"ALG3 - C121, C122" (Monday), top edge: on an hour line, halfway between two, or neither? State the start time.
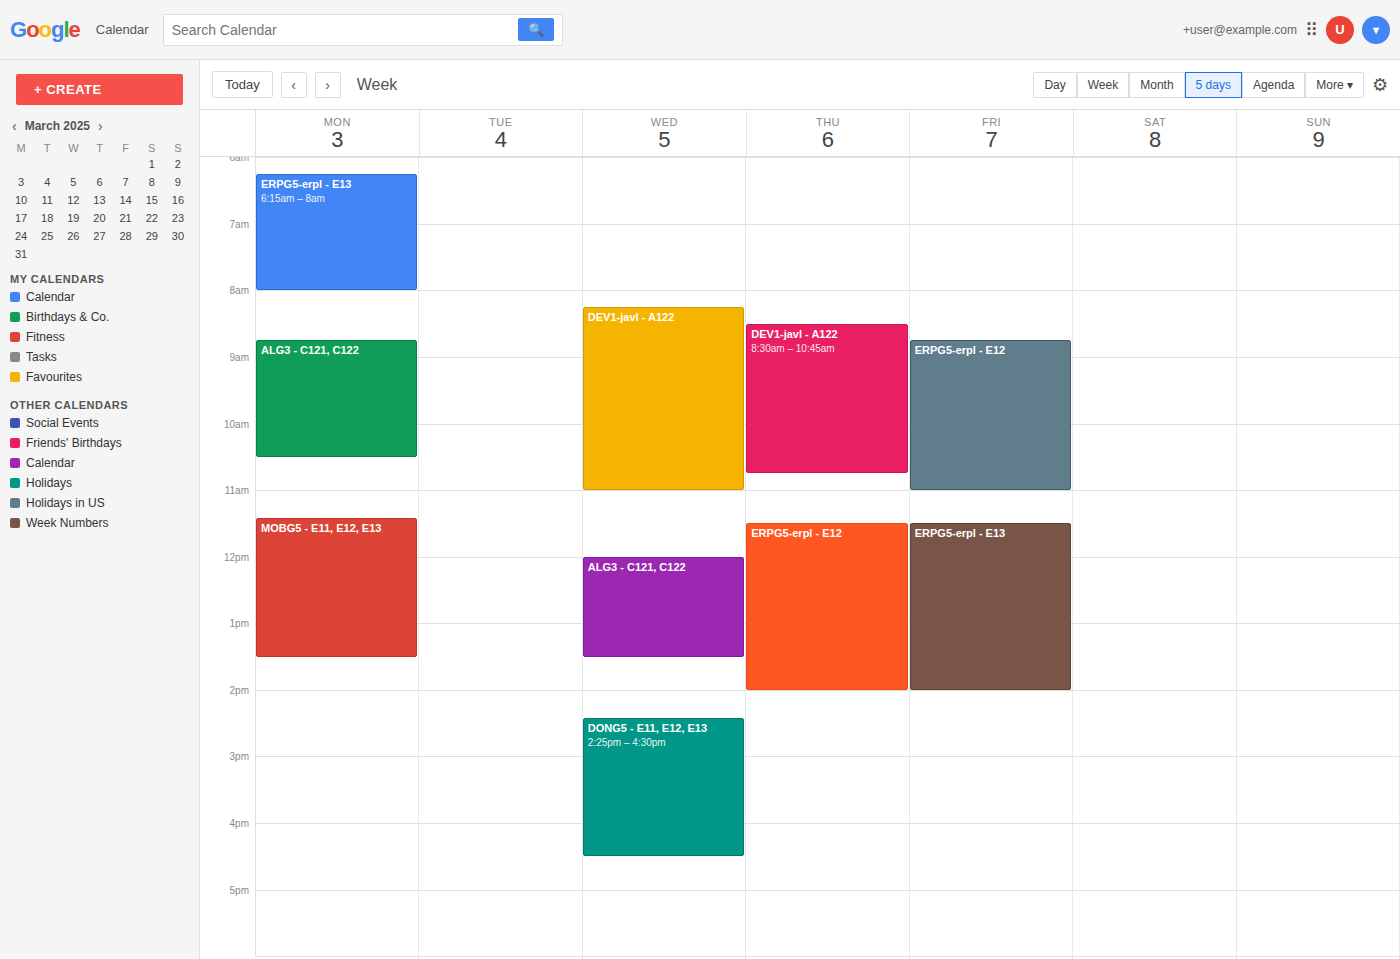
08:45 -- neither: three quarters of the way from the 08:00 line to the 09:00 line.